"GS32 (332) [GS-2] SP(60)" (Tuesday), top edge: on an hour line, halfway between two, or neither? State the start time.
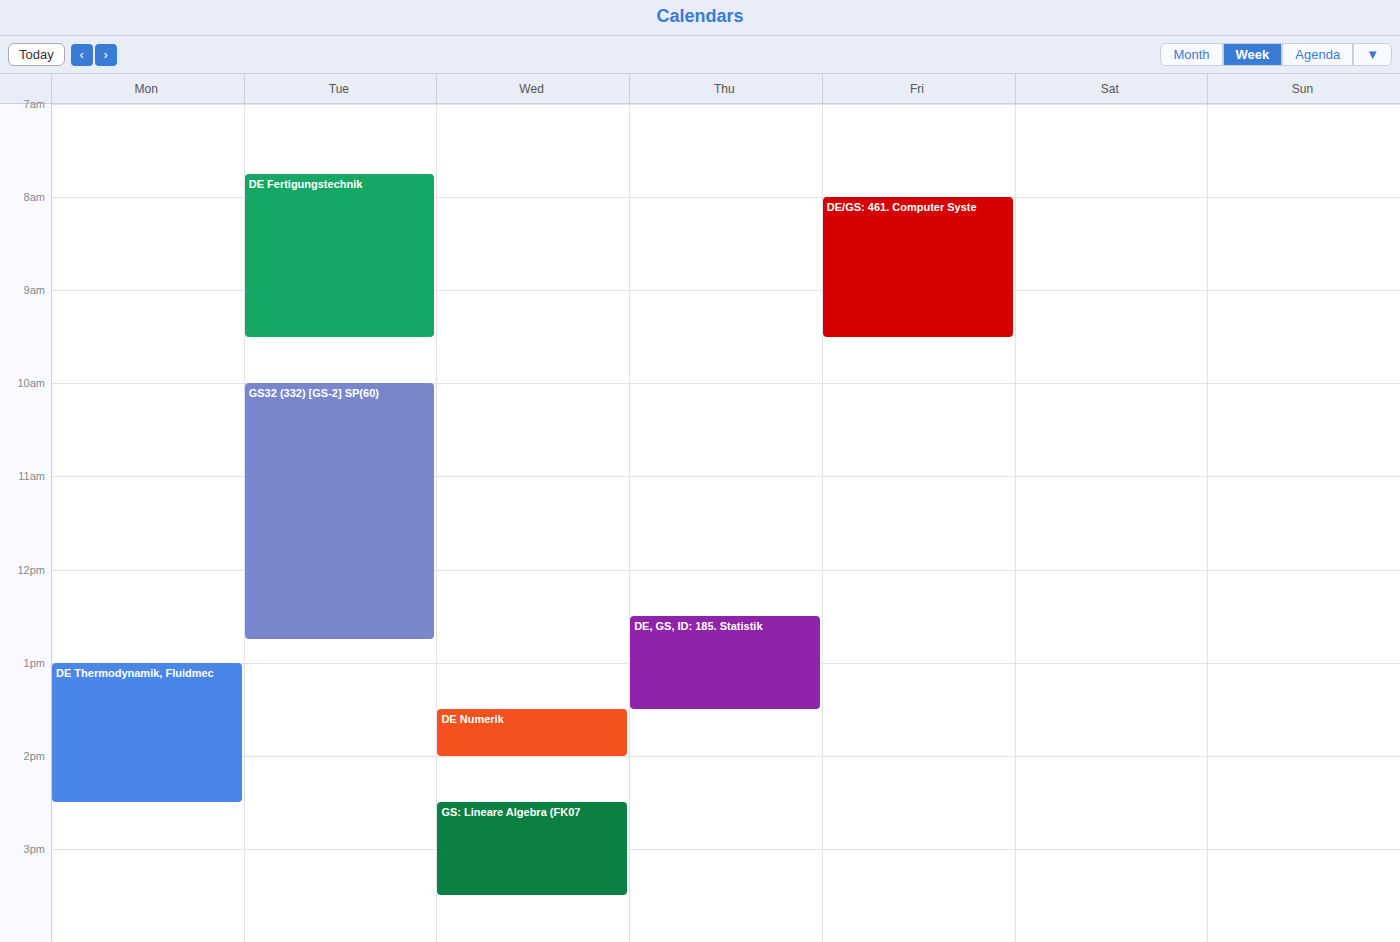
10:00 AM -- exactly on the 10 AM line.